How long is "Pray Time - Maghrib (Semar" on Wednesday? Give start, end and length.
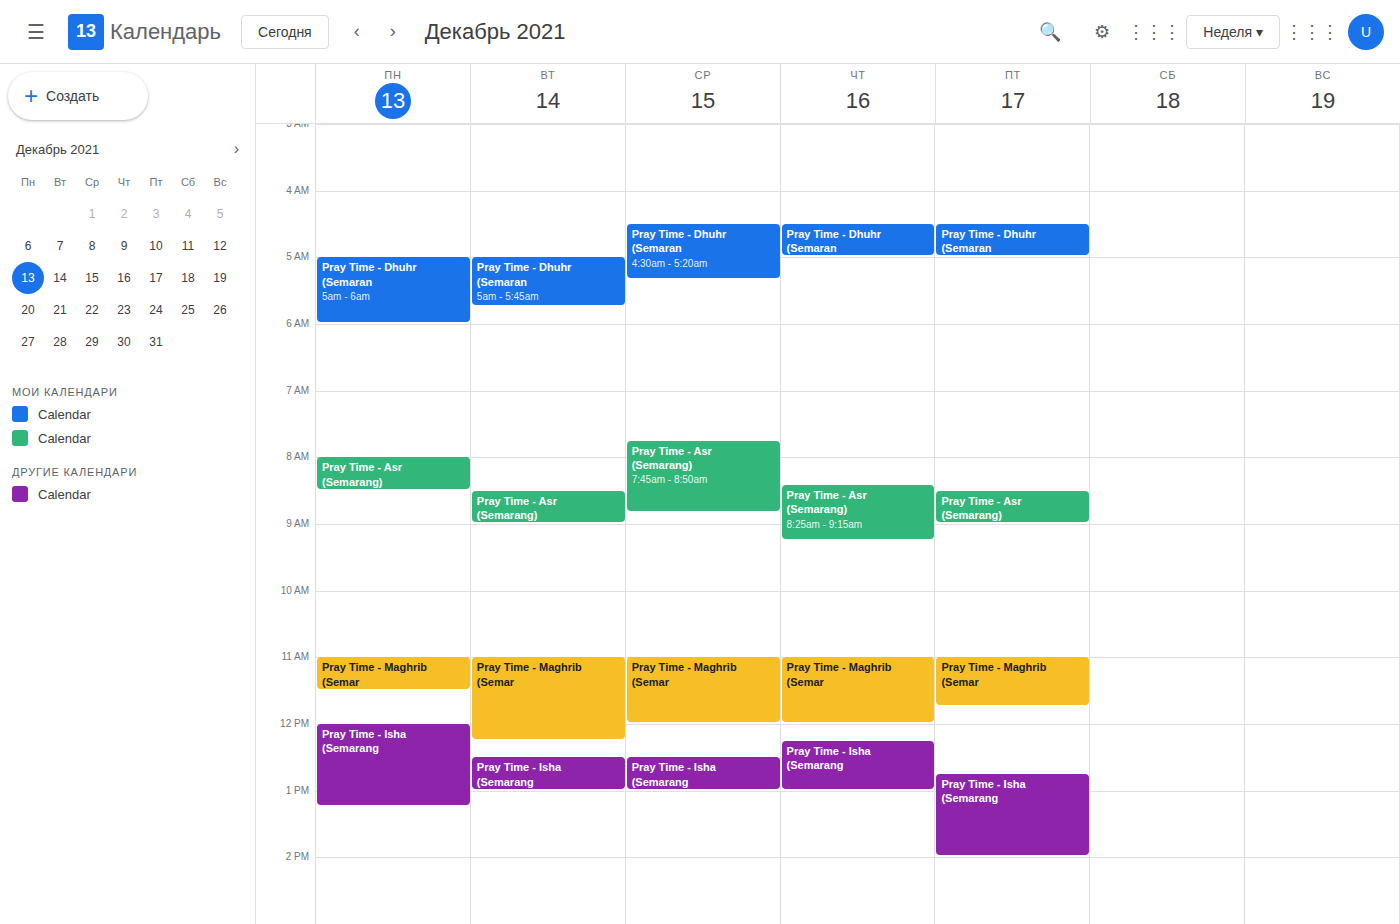
11:00 AM to 12:00 PM, 1 hour